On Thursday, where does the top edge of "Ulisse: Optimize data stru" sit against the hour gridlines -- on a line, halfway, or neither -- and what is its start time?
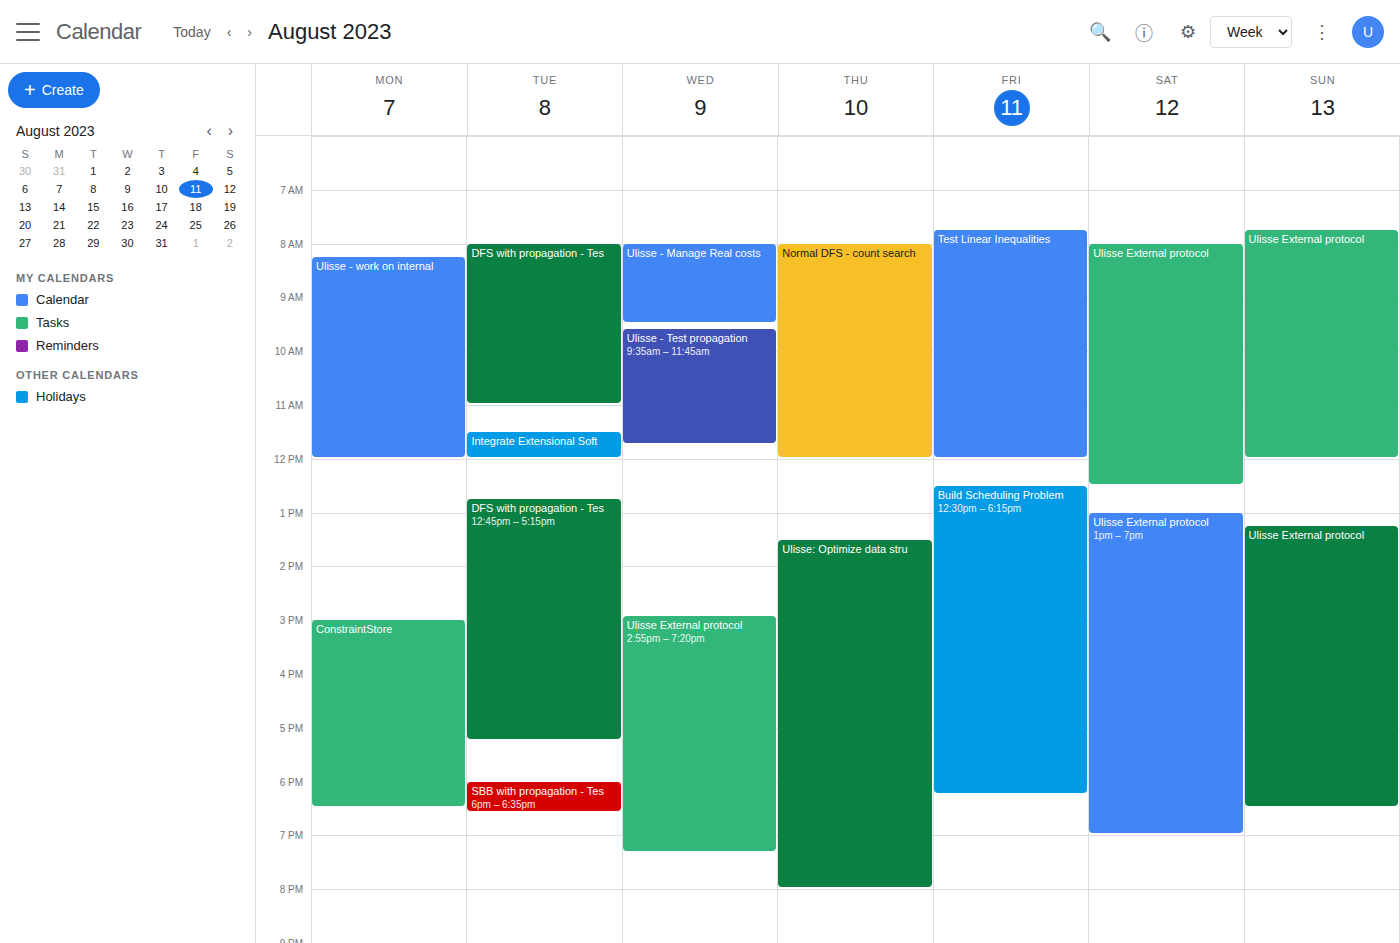
1:30 PM -- halfway between the 1 PM and 2 PM lines.